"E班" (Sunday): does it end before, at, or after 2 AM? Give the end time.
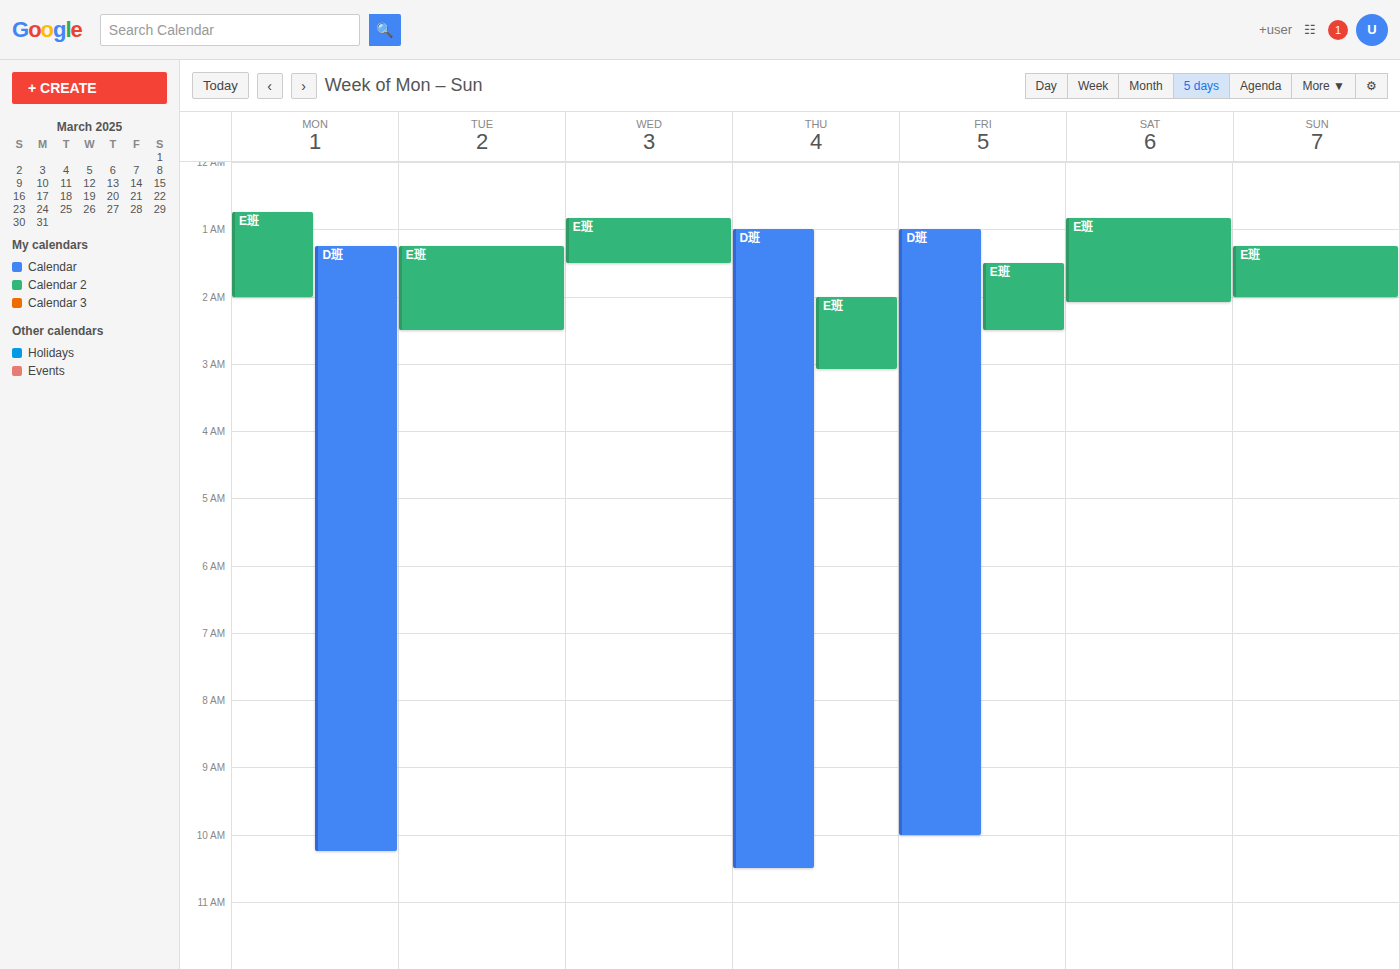
2:00 AM -- exactly at 2 AM, on the 2 AM line.